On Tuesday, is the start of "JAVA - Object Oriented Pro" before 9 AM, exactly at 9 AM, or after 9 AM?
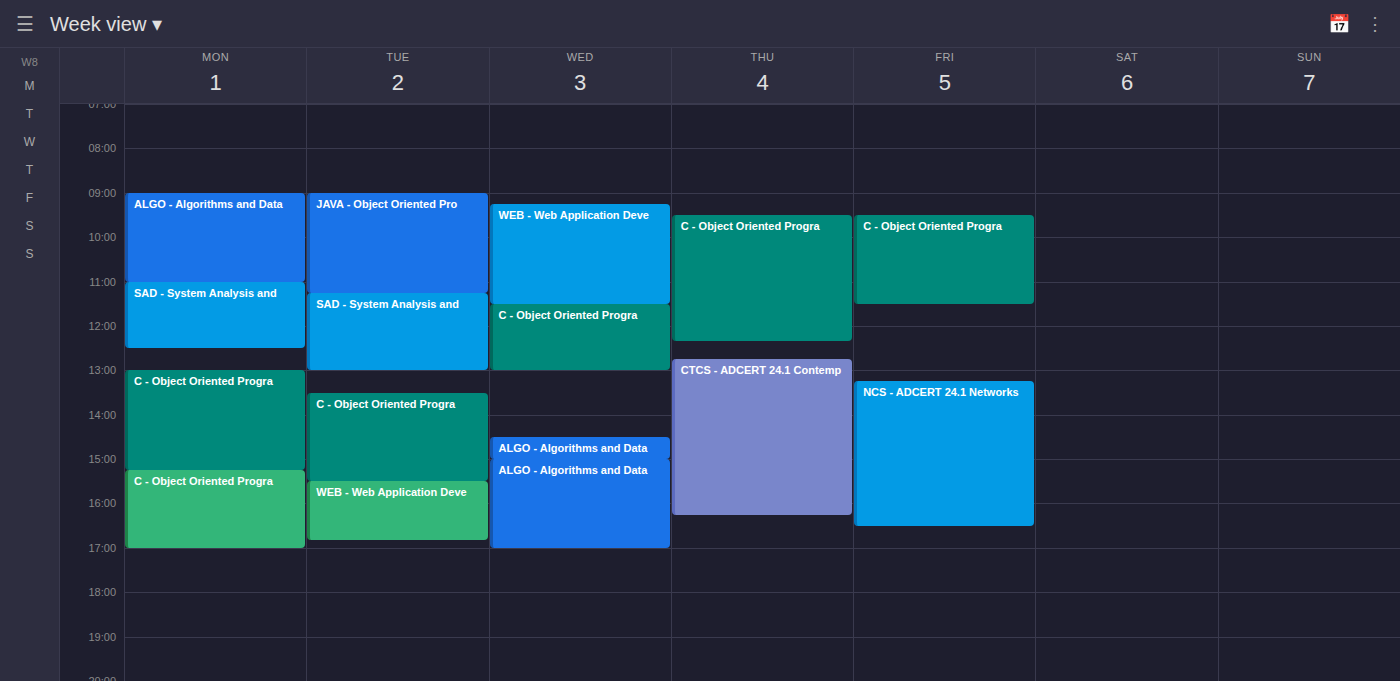
9:00 AM -- exactly at 9 AM, on the 9 AM line.